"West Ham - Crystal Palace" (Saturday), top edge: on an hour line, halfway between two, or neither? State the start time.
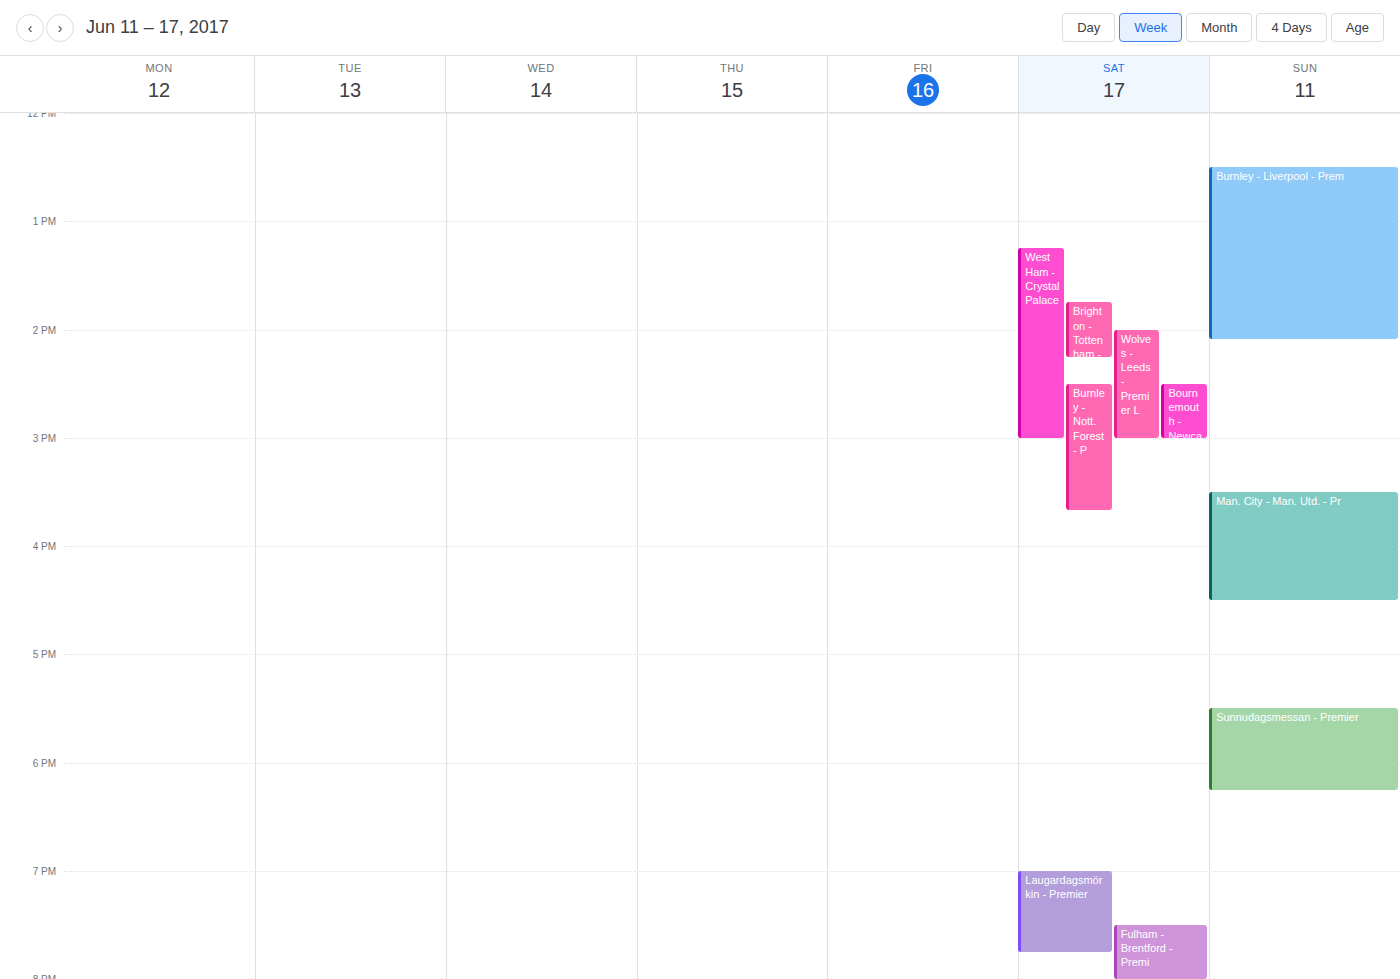
1:15 PM -- neither: a quarter of the way from the 1 PM line to the 2 PM line.